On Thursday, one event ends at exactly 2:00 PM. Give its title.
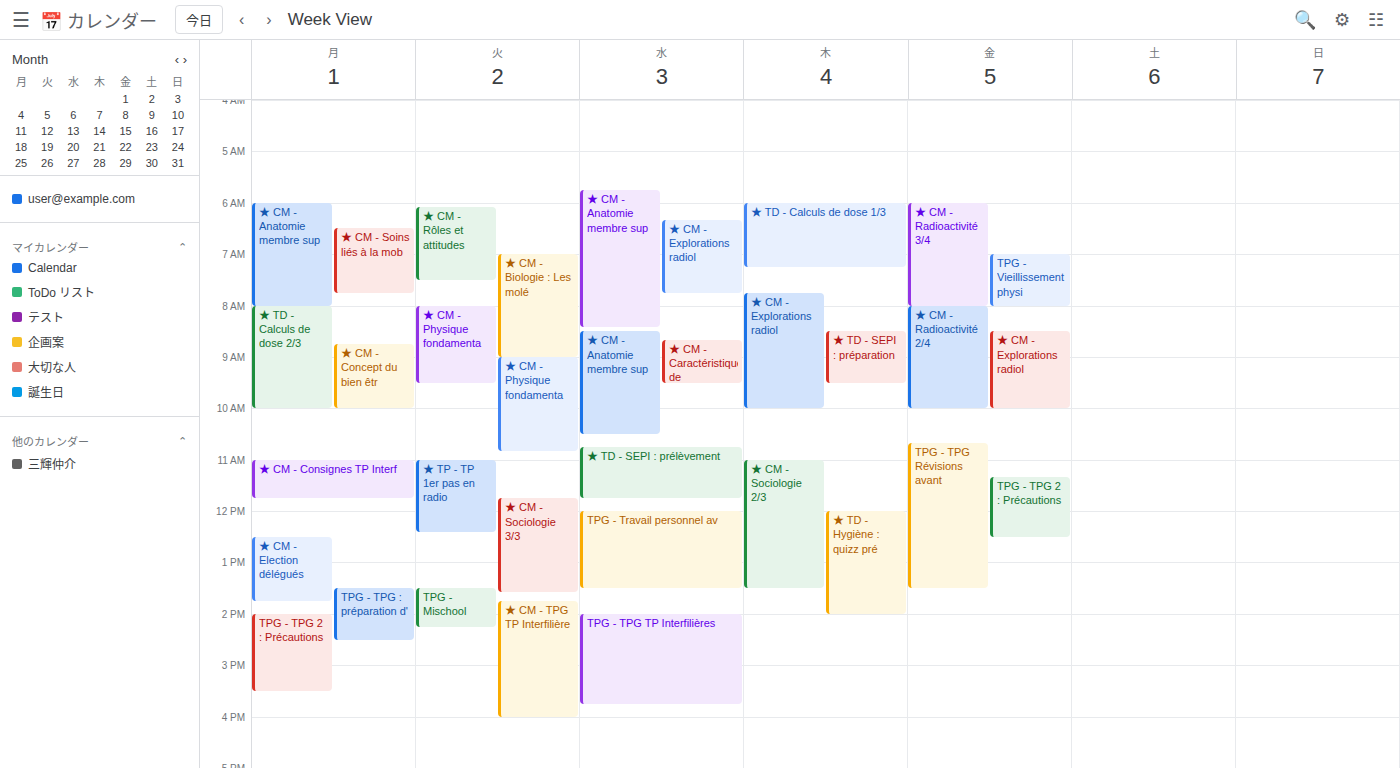
"★ TD - Hygiène : quizz pré"